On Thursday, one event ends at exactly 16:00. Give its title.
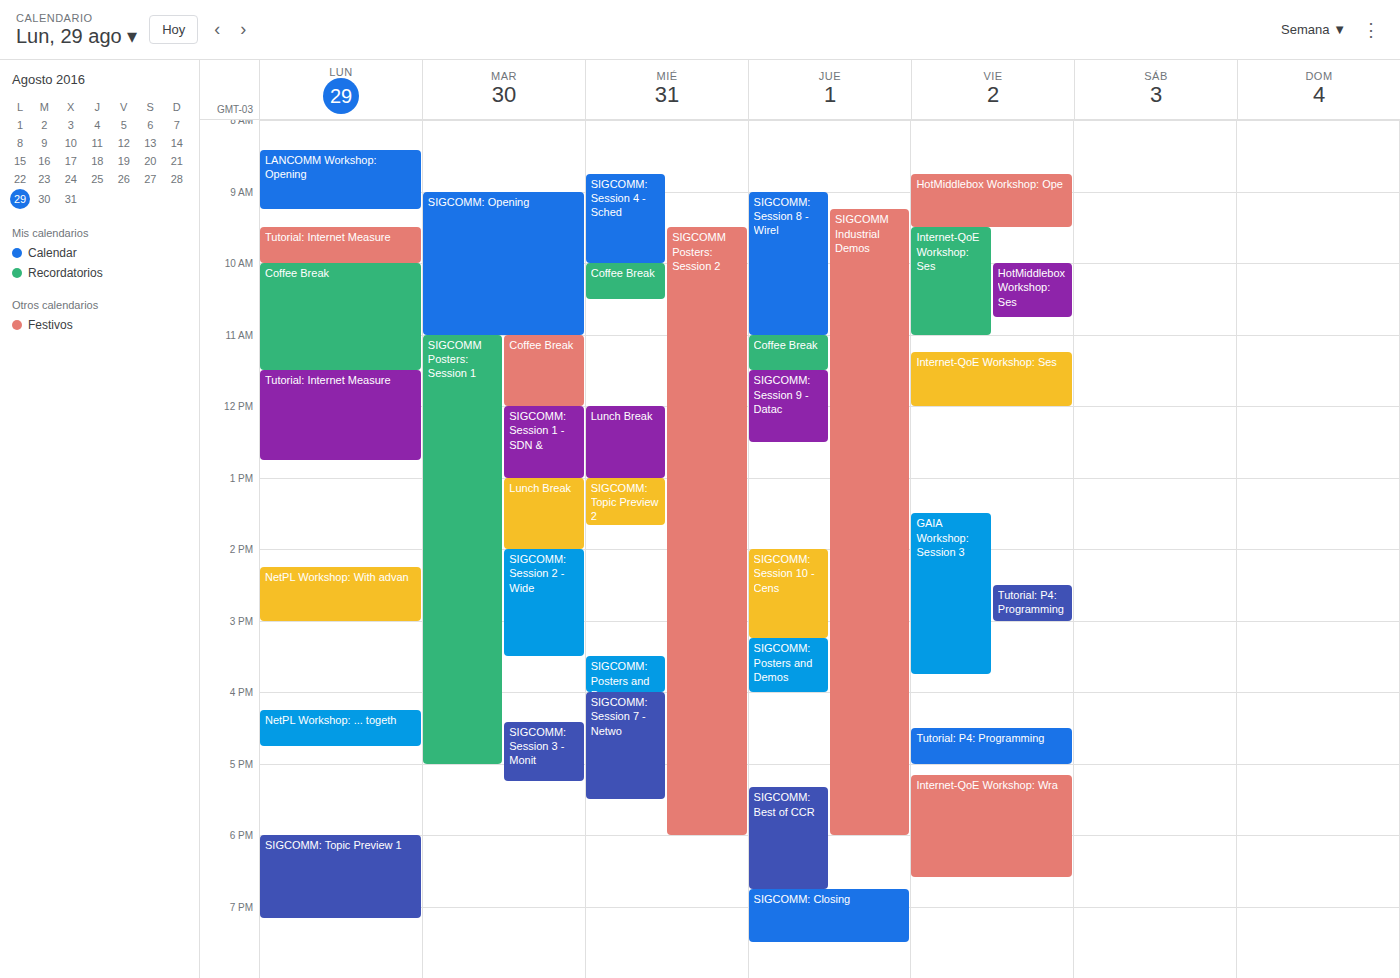
"SIGCOMM: Posters and Demos"